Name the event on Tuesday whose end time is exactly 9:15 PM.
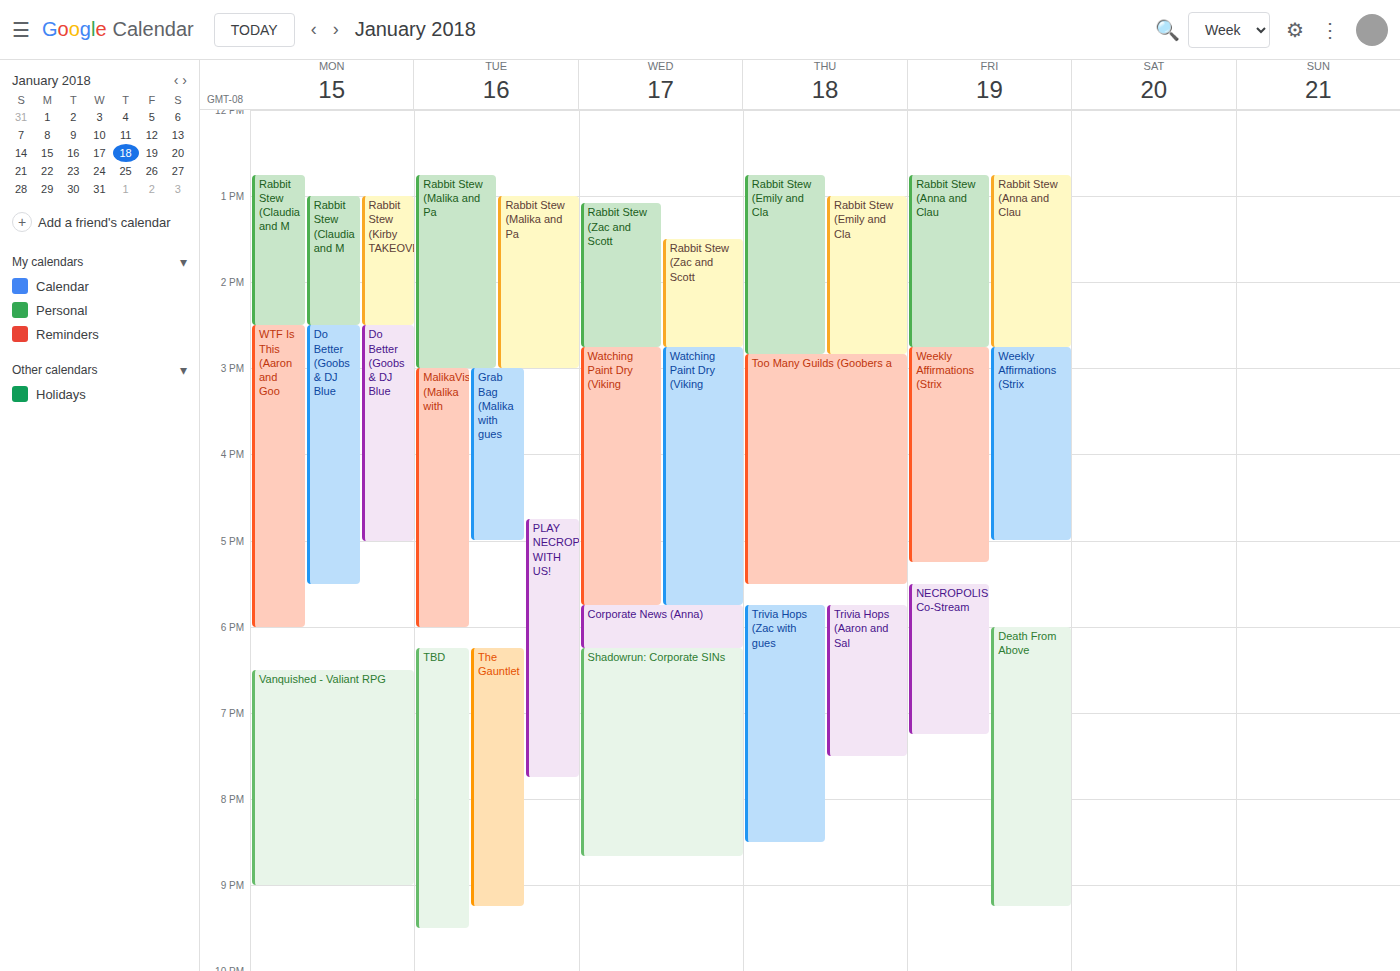
"The Gauntlet"